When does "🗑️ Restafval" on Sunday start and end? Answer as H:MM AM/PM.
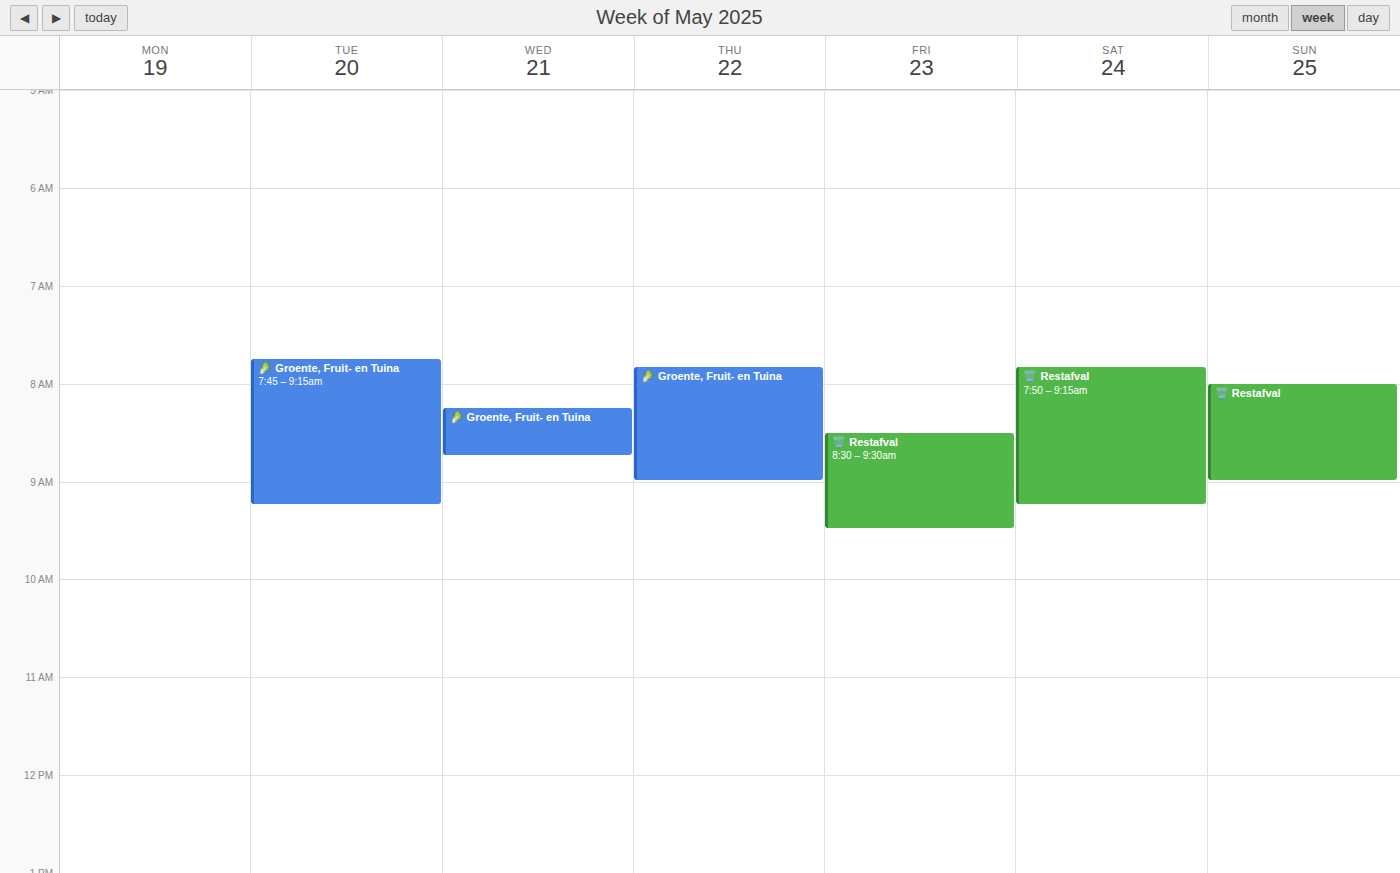
8:00 AM to 9:00 AM